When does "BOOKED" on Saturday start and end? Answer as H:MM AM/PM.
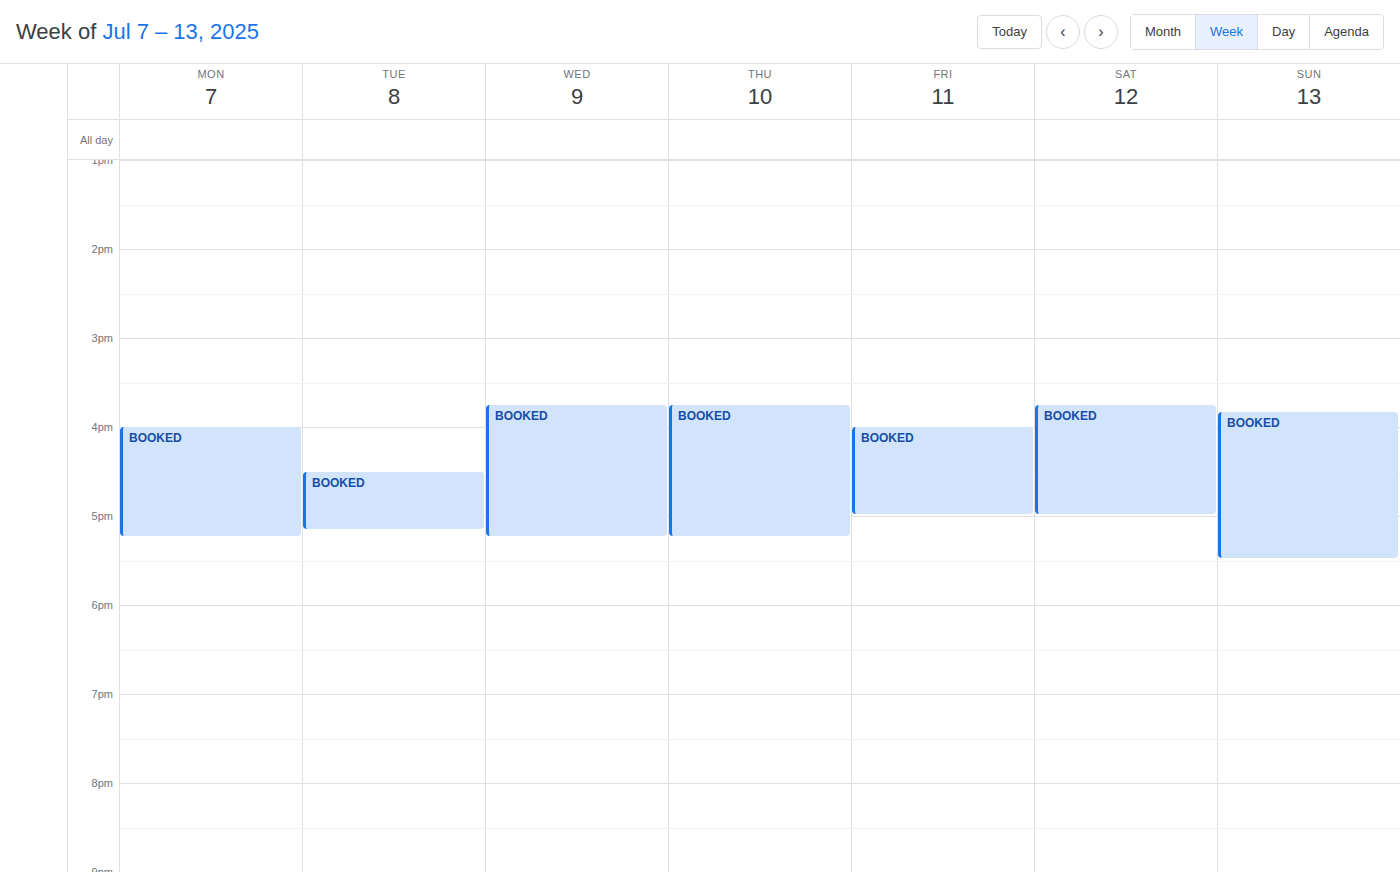
3:45 PM to 5:00 PM